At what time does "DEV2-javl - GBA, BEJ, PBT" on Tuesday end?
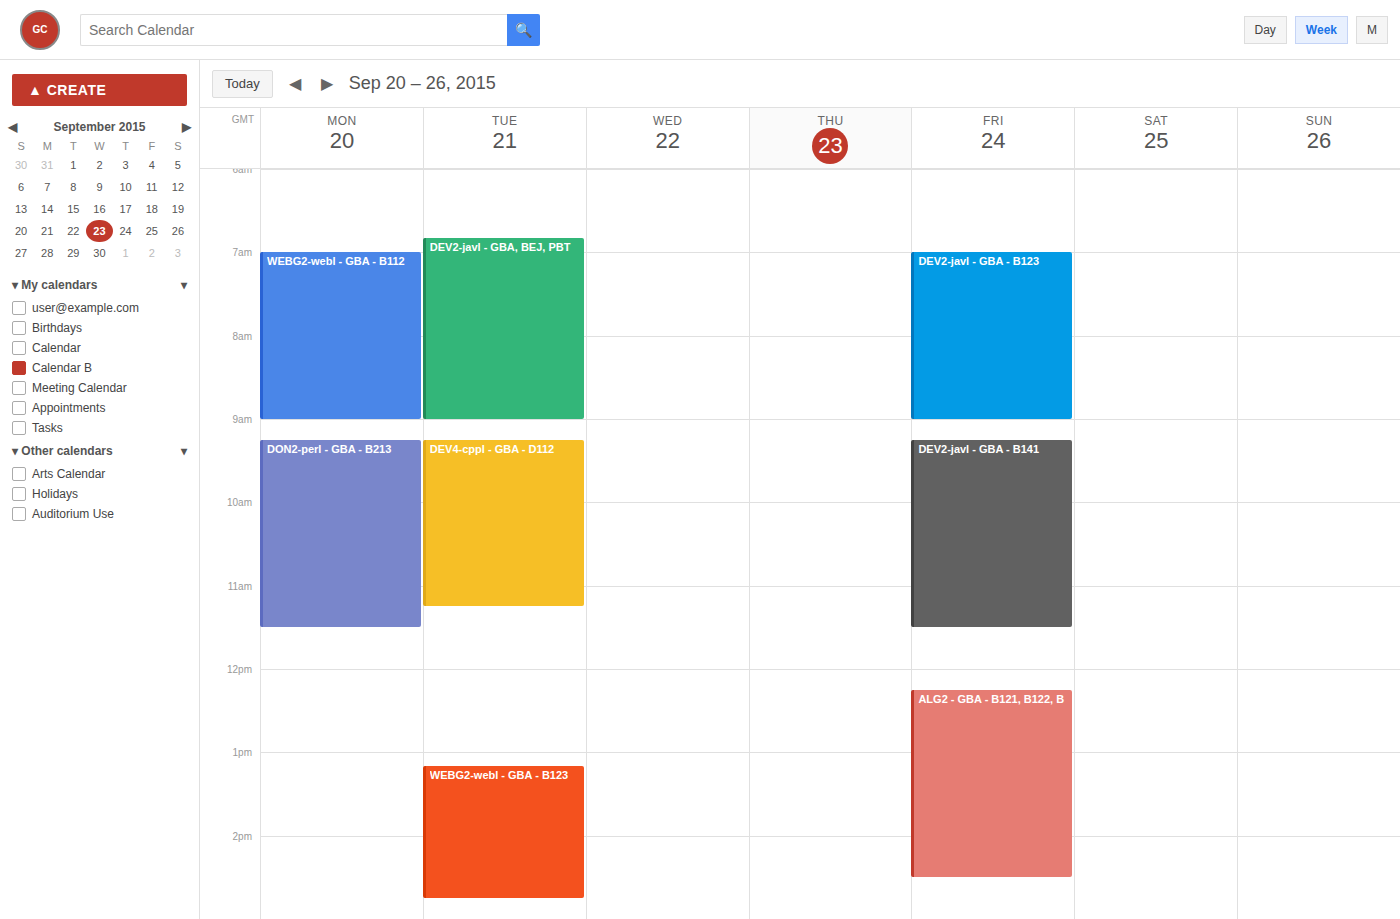
9:00 AM